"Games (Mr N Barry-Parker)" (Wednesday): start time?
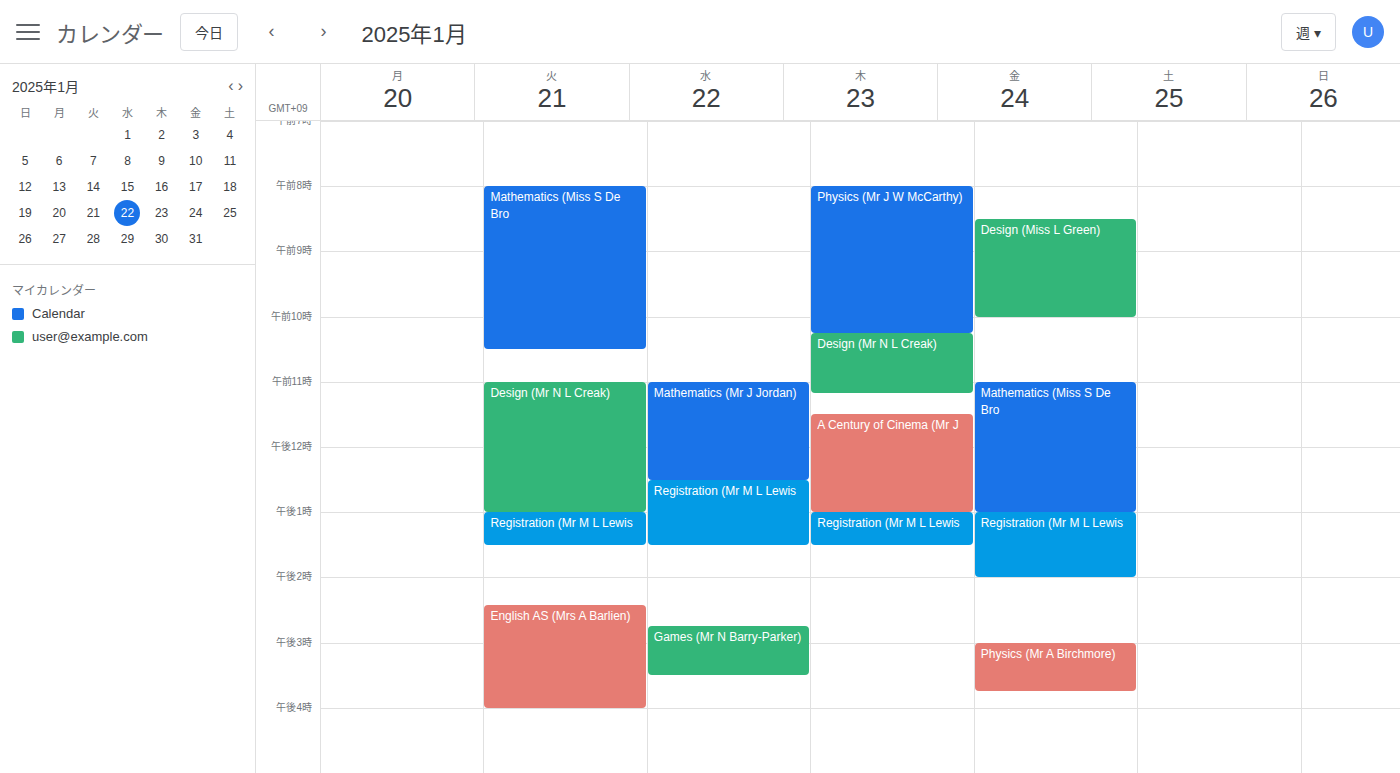
2:45 PM